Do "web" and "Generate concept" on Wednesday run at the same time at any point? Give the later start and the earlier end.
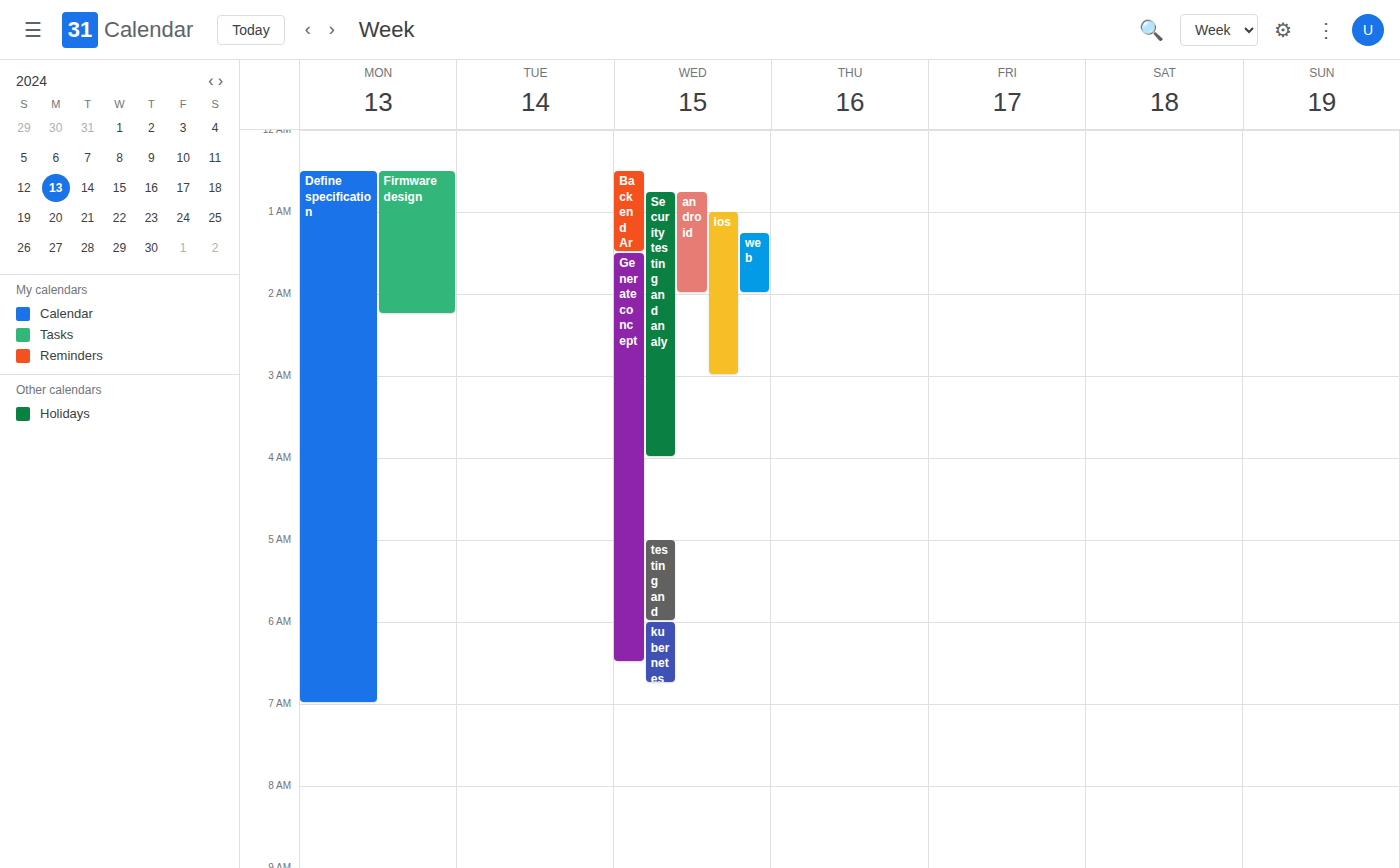
"Generate concept" starts at 1:30 AM, before "web" ends at 2:00 AM -- they overlap.